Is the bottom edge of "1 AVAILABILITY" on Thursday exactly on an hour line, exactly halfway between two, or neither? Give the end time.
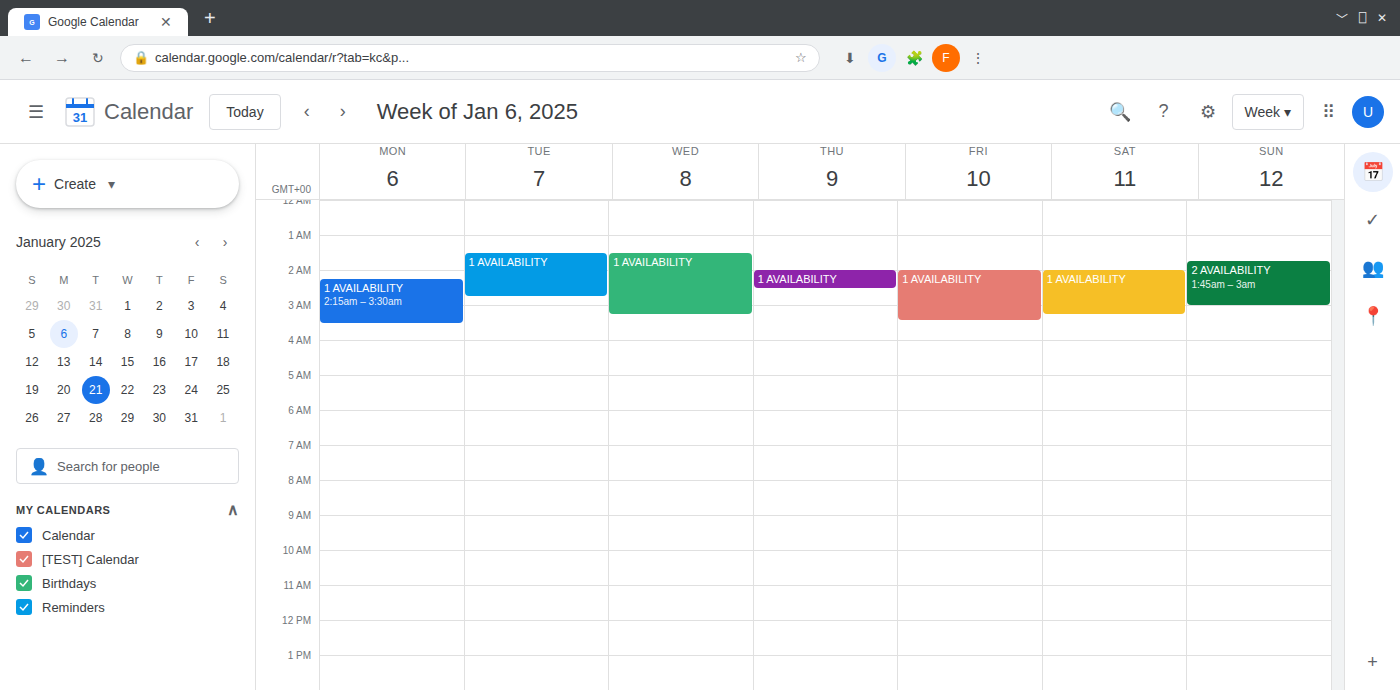
2:30 AM -- halfway between the 2 AM and 3 AM lines.